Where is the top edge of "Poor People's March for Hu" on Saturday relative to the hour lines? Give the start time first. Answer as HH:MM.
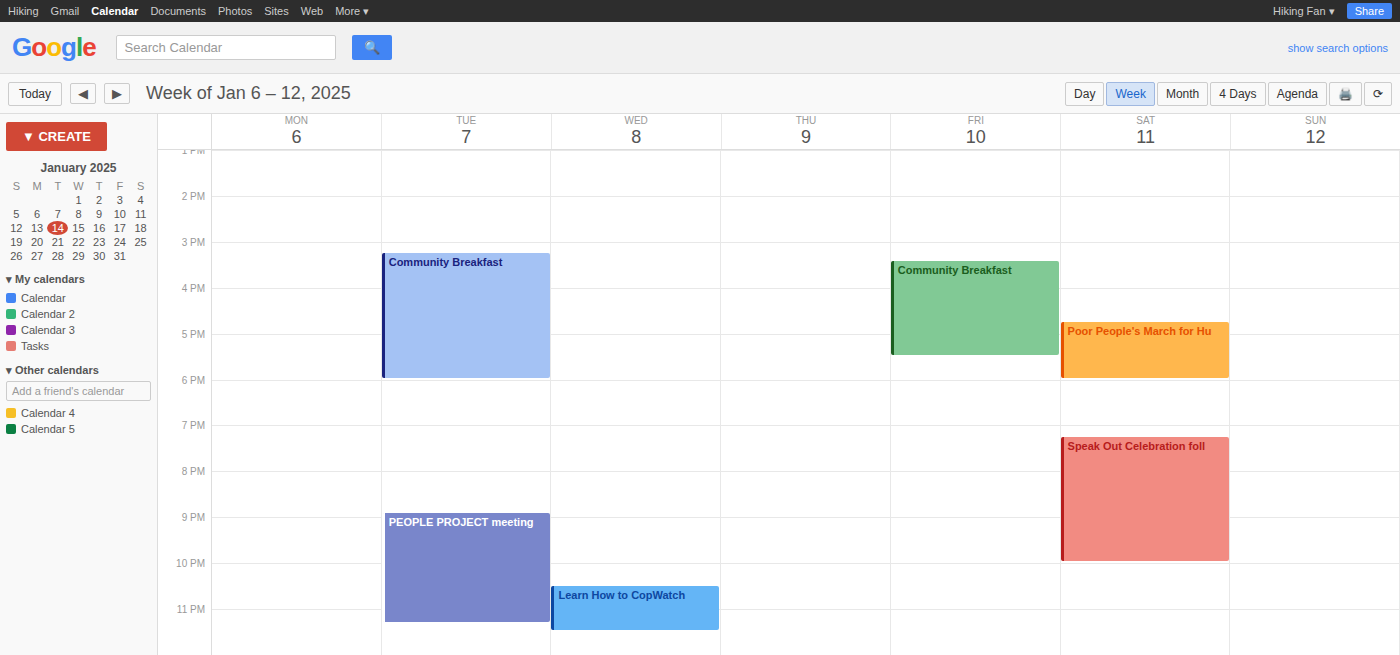
16:45 -- neither: three quarters of the way from the 16:00 line to the 17:00 line.